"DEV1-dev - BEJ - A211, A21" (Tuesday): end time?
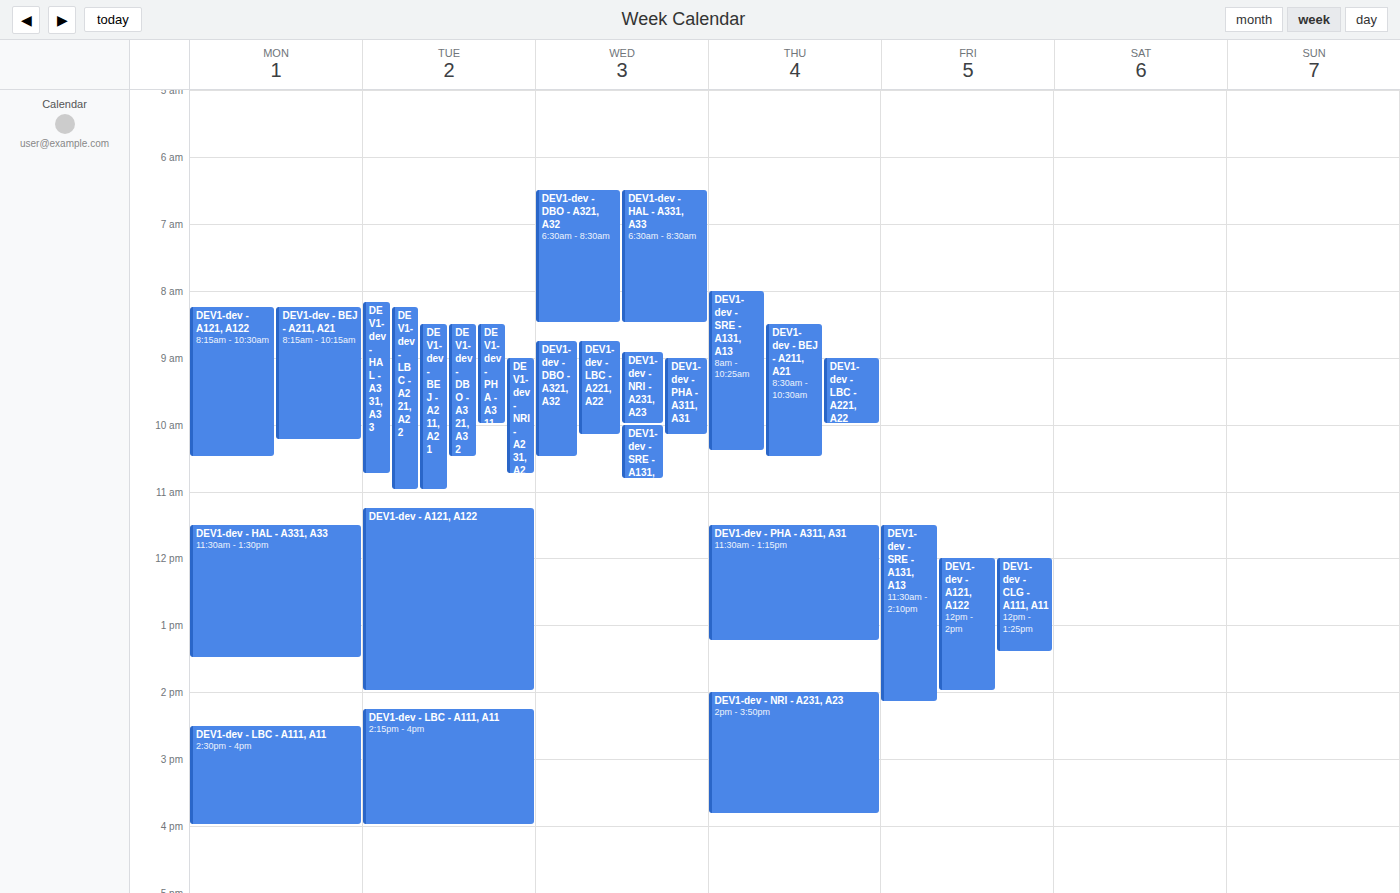
11:00 AM